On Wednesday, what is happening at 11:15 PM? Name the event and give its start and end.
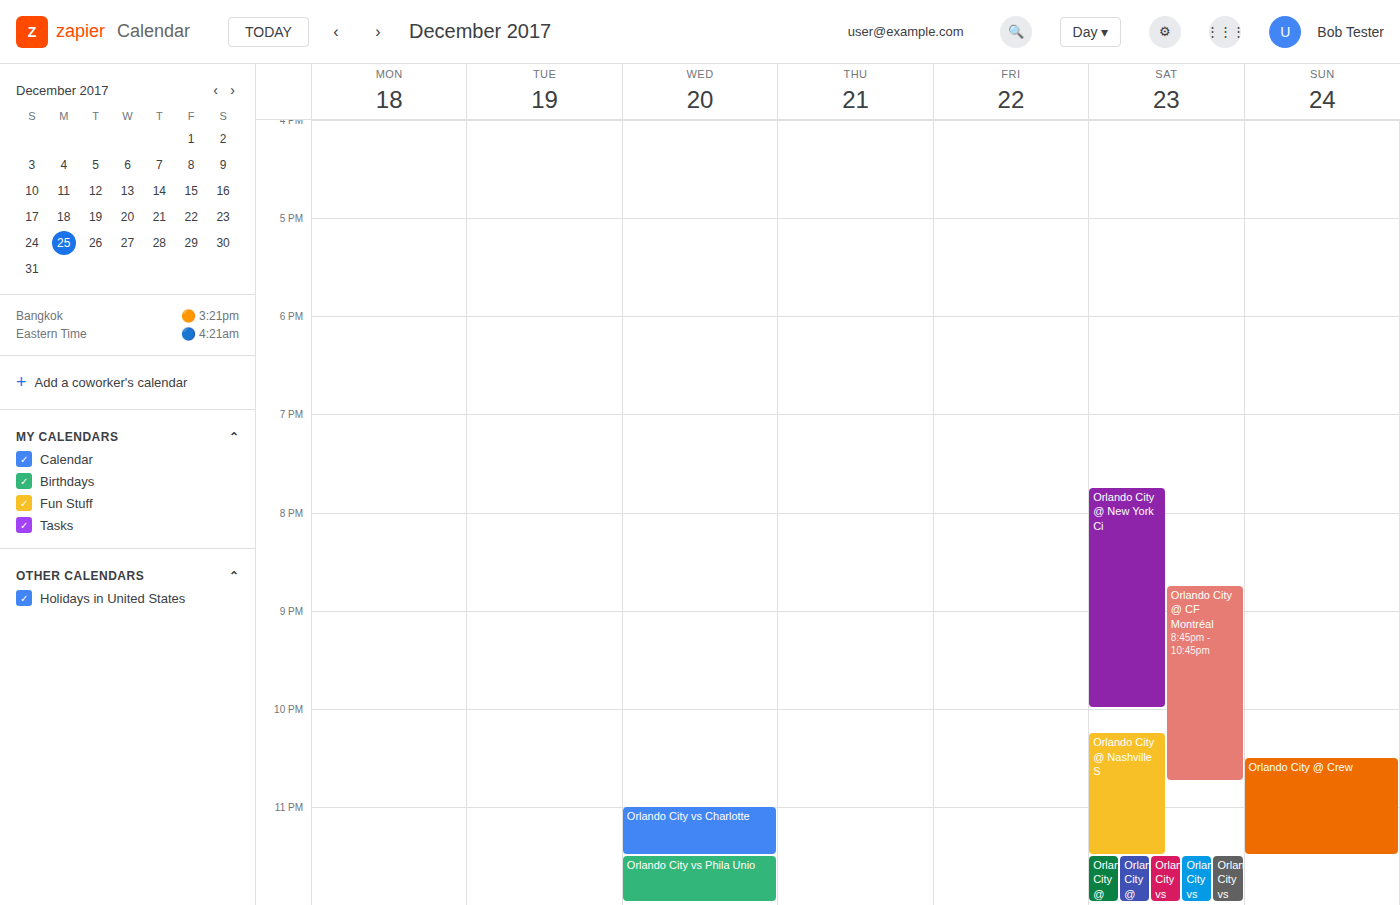
"Orlando City vs Charlotte", 11:00 PM to 11:30 PM